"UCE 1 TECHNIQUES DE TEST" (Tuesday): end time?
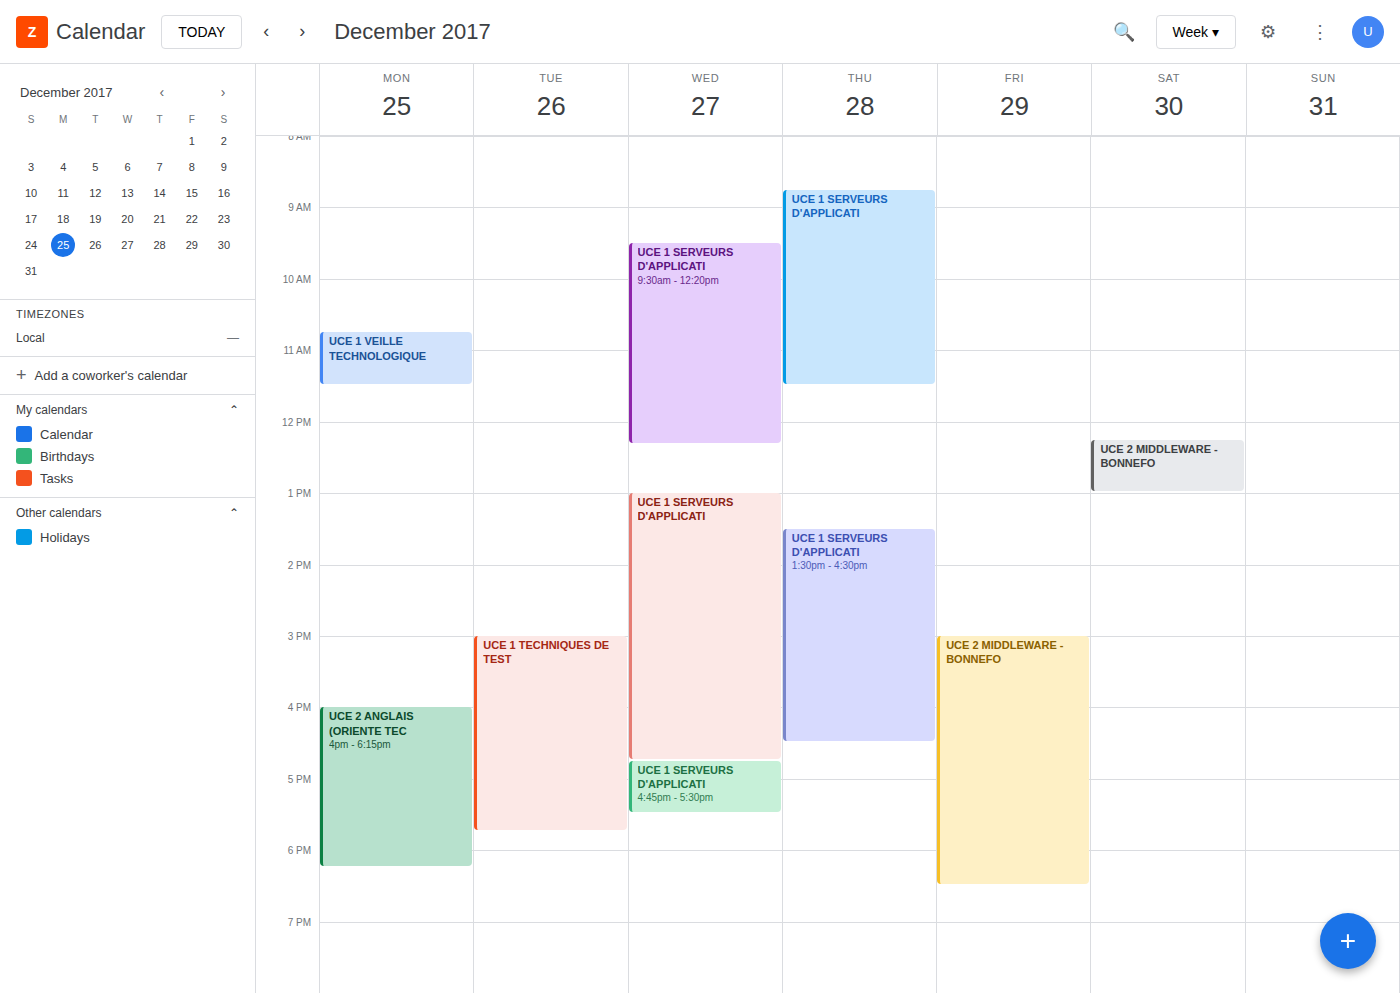
17:45